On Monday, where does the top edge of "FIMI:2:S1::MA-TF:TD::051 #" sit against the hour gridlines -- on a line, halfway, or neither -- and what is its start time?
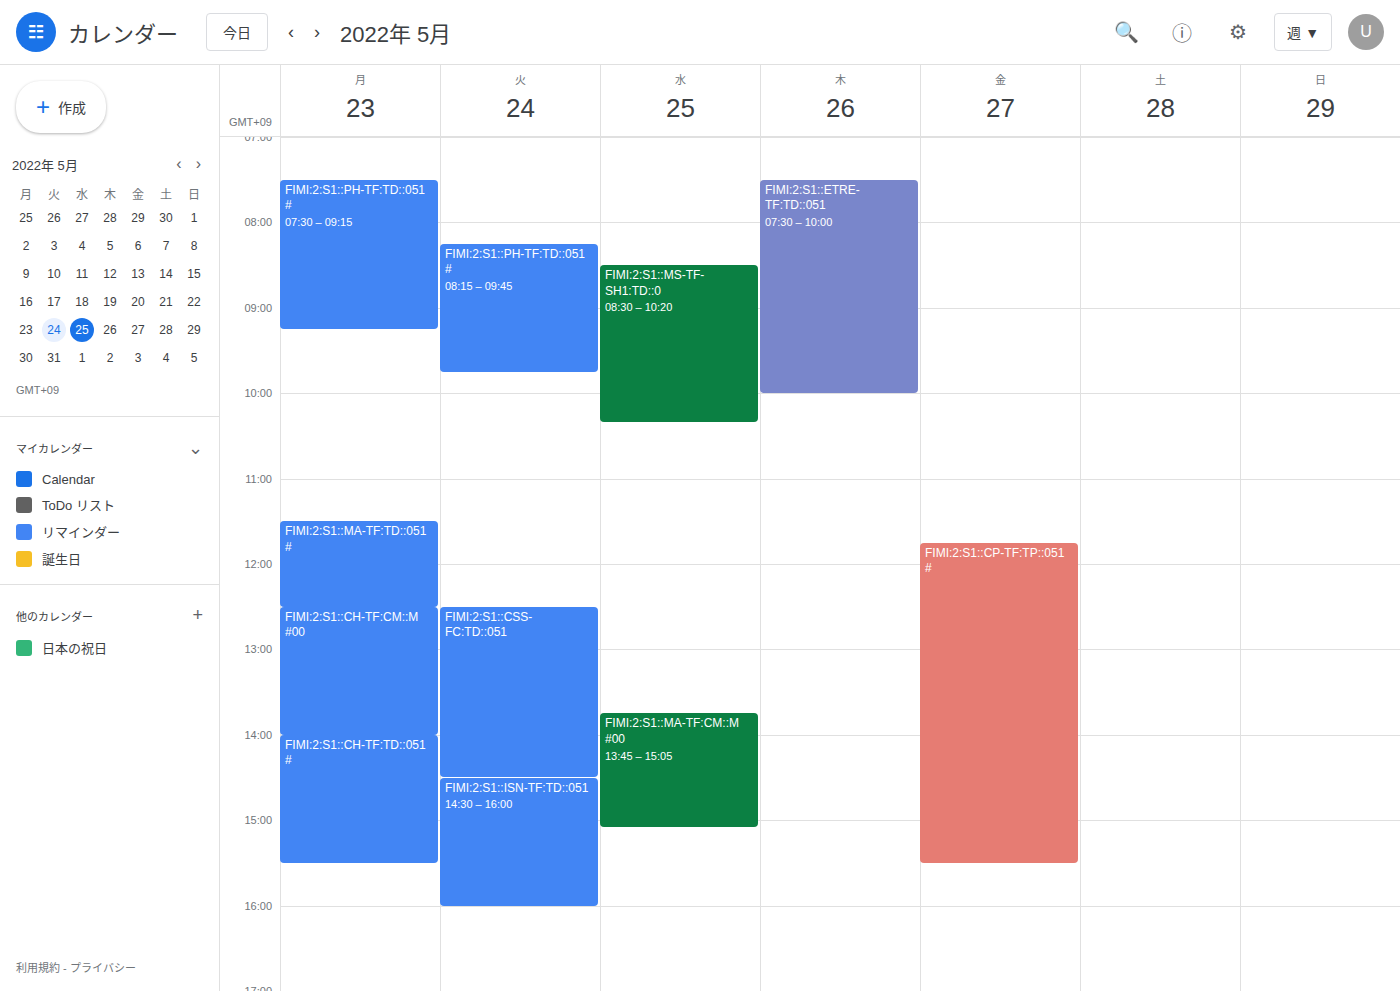
11:30 AM -- halfway between the 11 AM and 12 PM lines.